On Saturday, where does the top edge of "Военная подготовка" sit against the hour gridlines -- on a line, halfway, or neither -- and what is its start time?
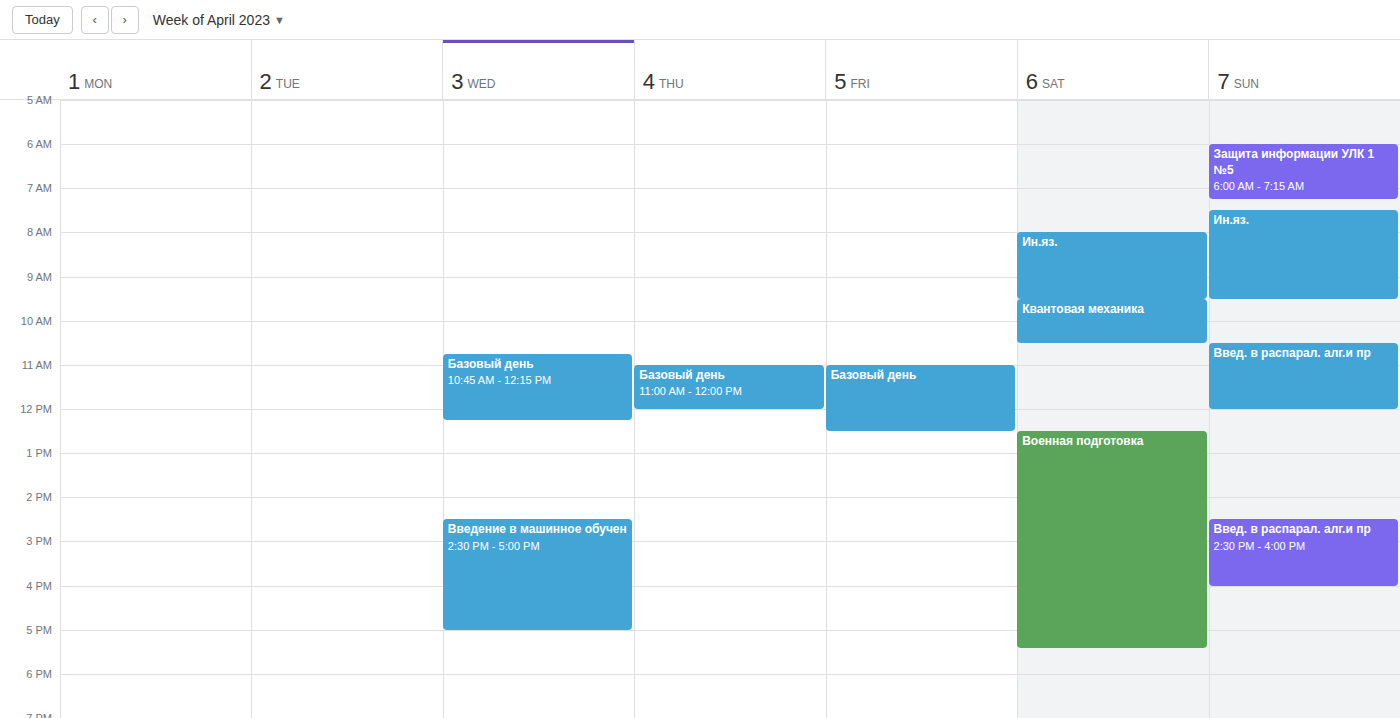
12:30 PM -- halfway between the 12 PM and 1 PM lines.